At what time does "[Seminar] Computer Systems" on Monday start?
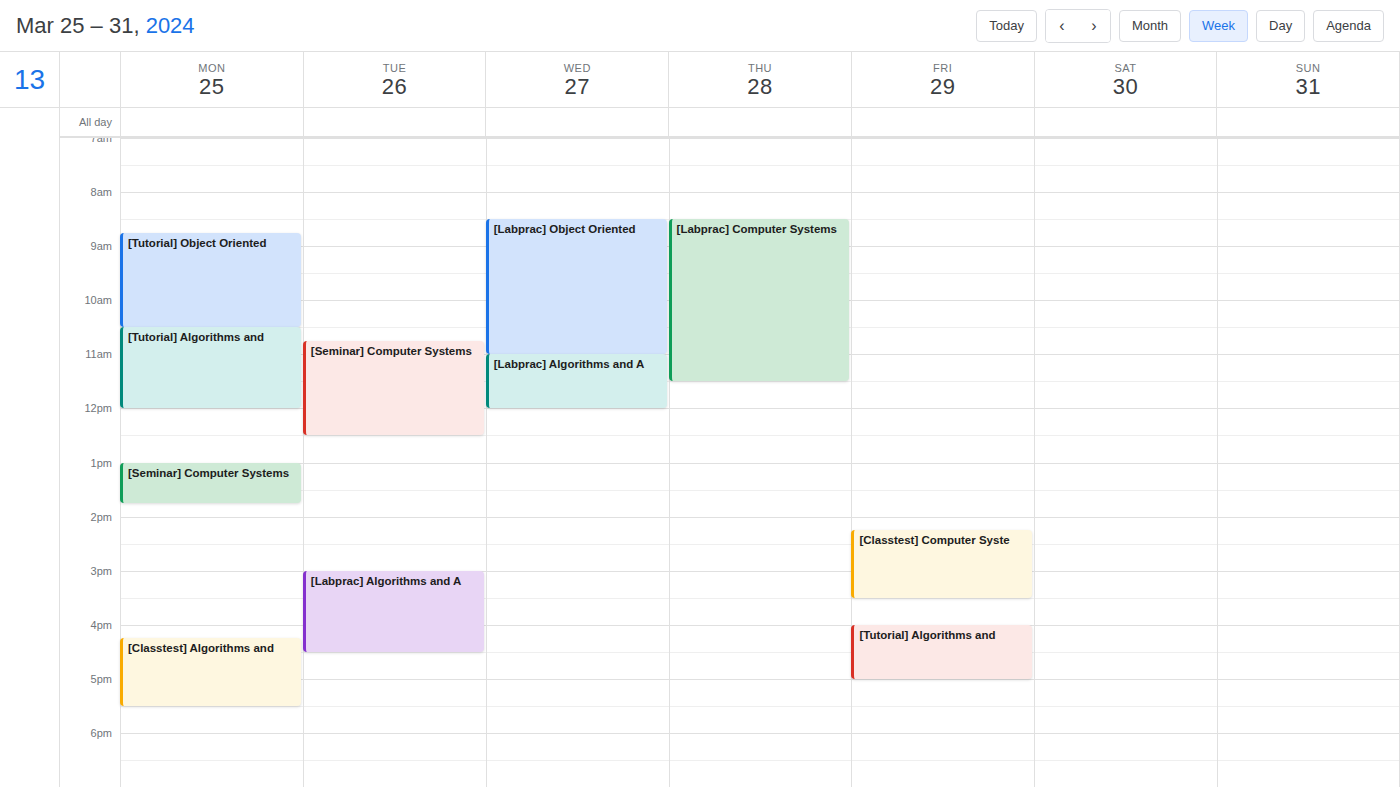
1:00 PM